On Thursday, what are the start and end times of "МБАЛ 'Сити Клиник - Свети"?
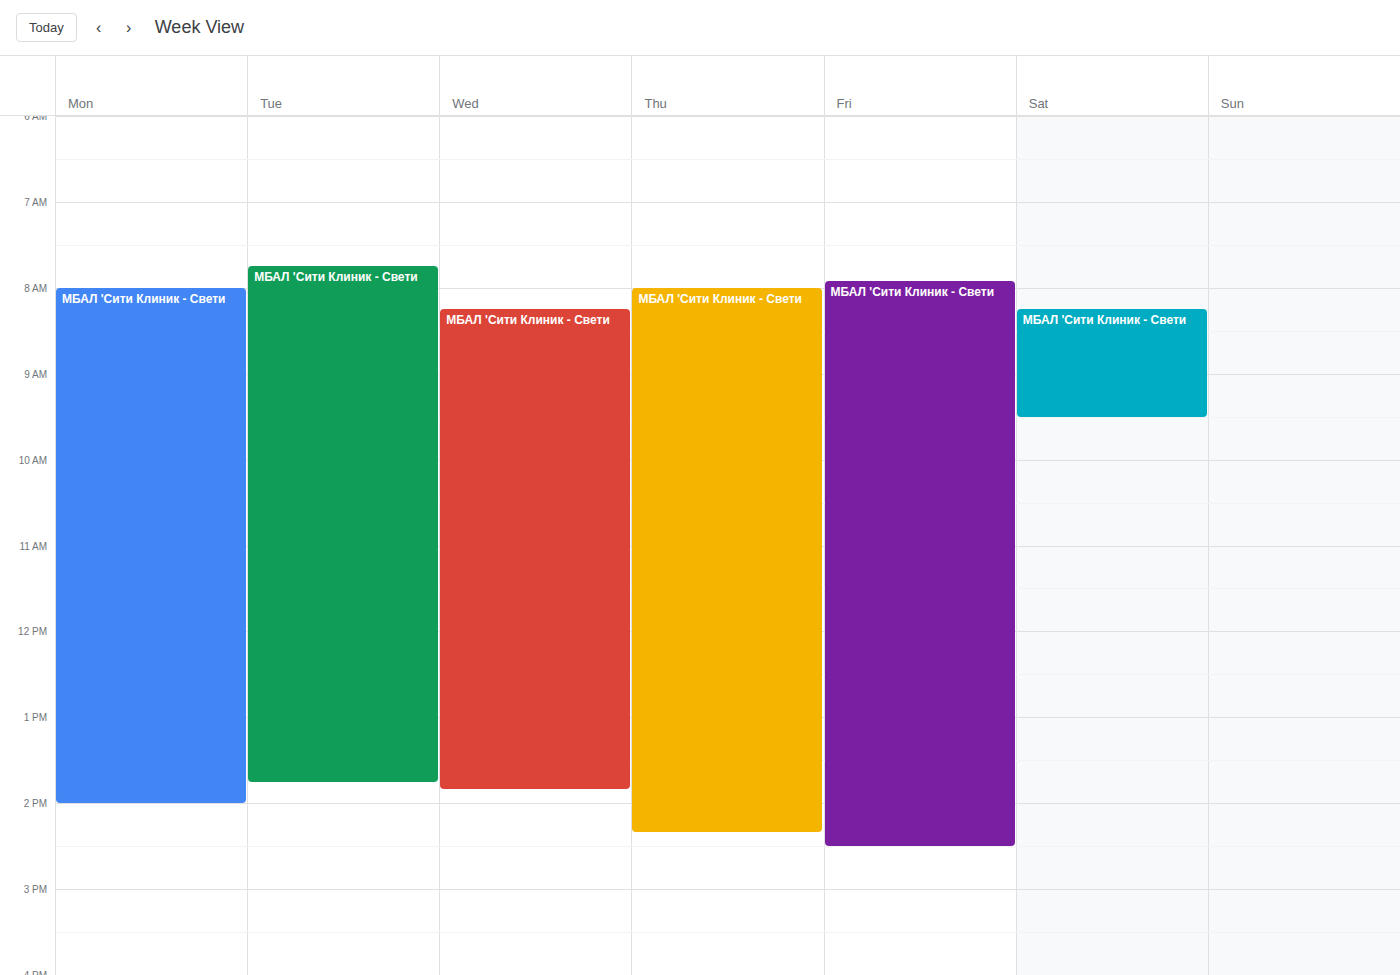
8:00 AM to 2:20 PM